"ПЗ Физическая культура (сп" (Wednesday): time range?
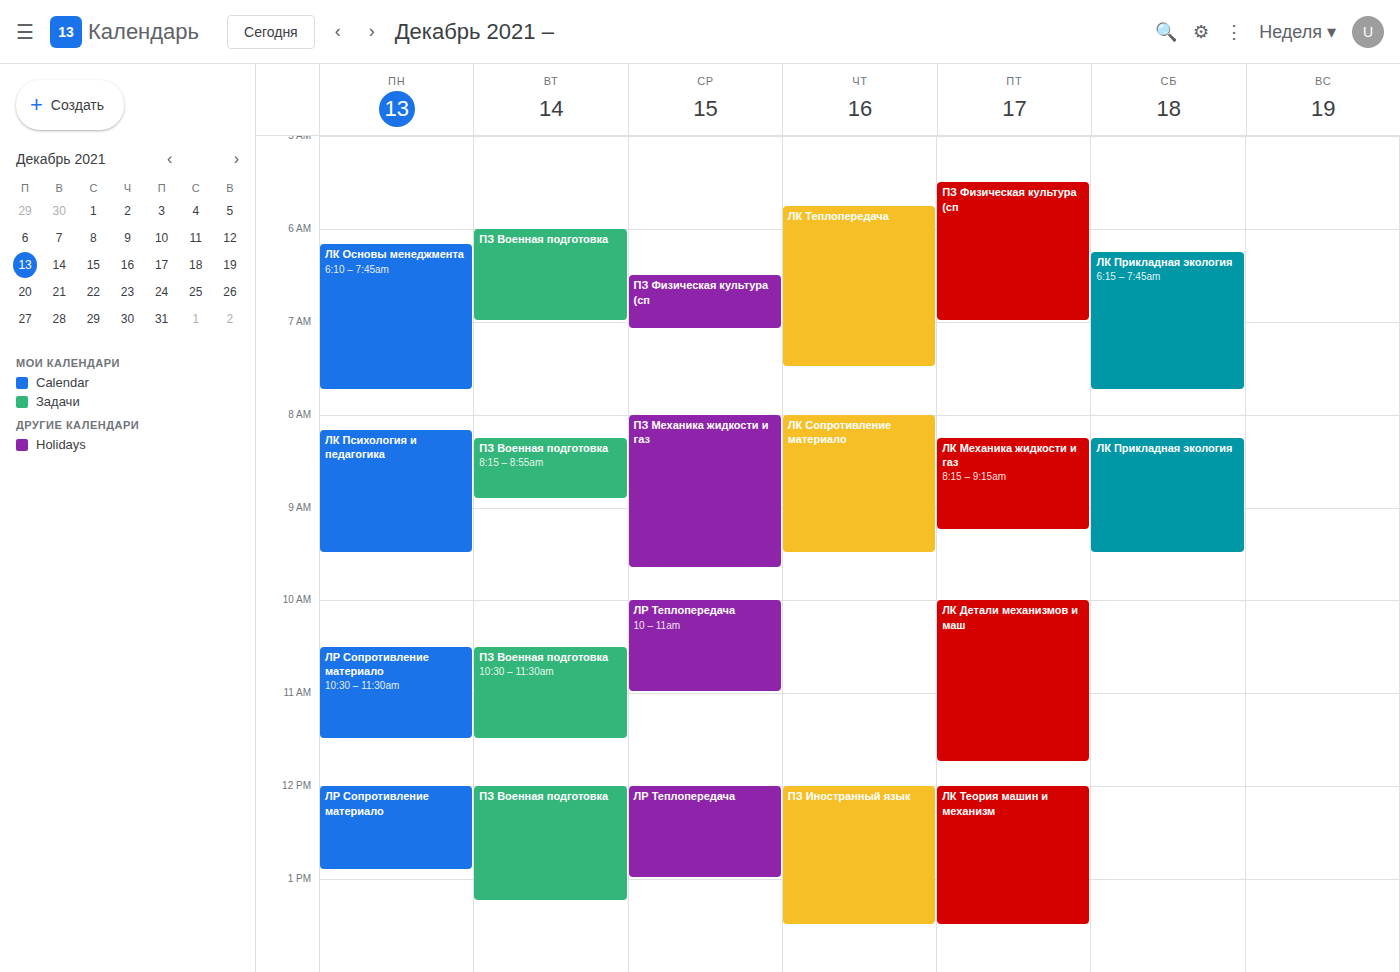
06:30 to 07:05